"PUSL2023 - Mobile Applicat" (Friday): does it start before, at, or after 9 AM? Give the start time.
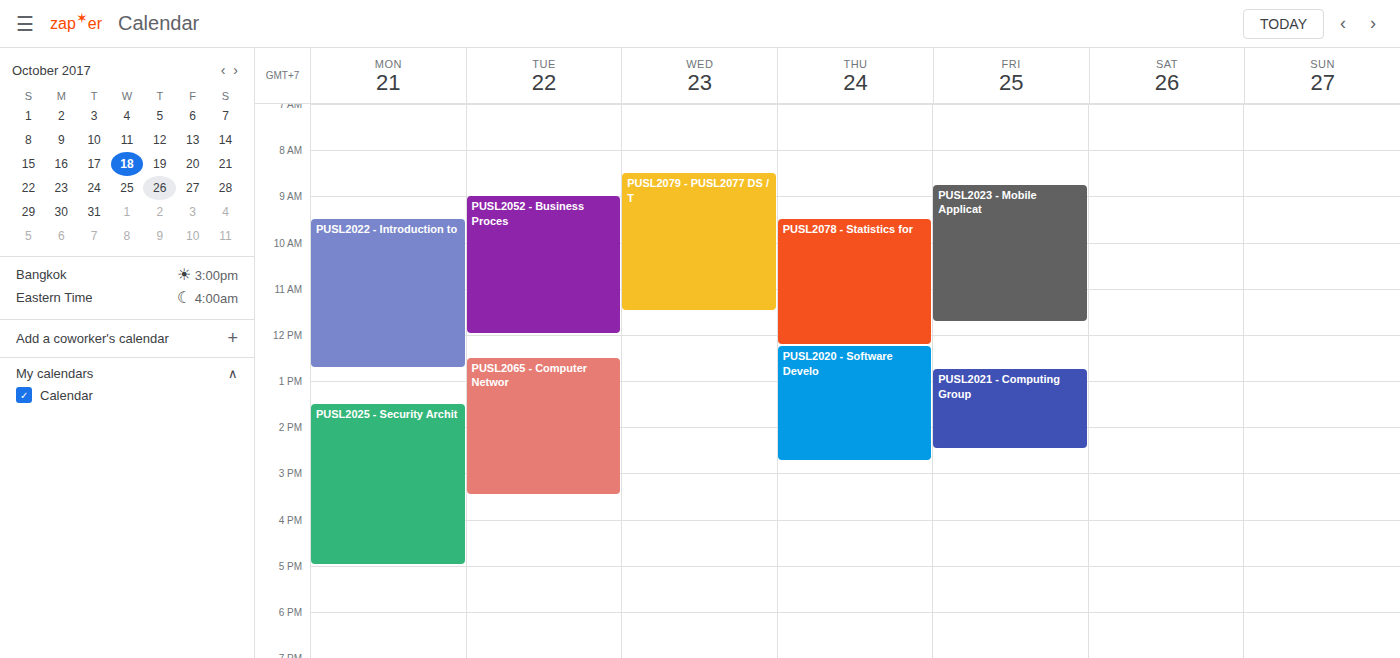
8:45 AM -- before 9 AM, 15 minutes above the 9 AM line.